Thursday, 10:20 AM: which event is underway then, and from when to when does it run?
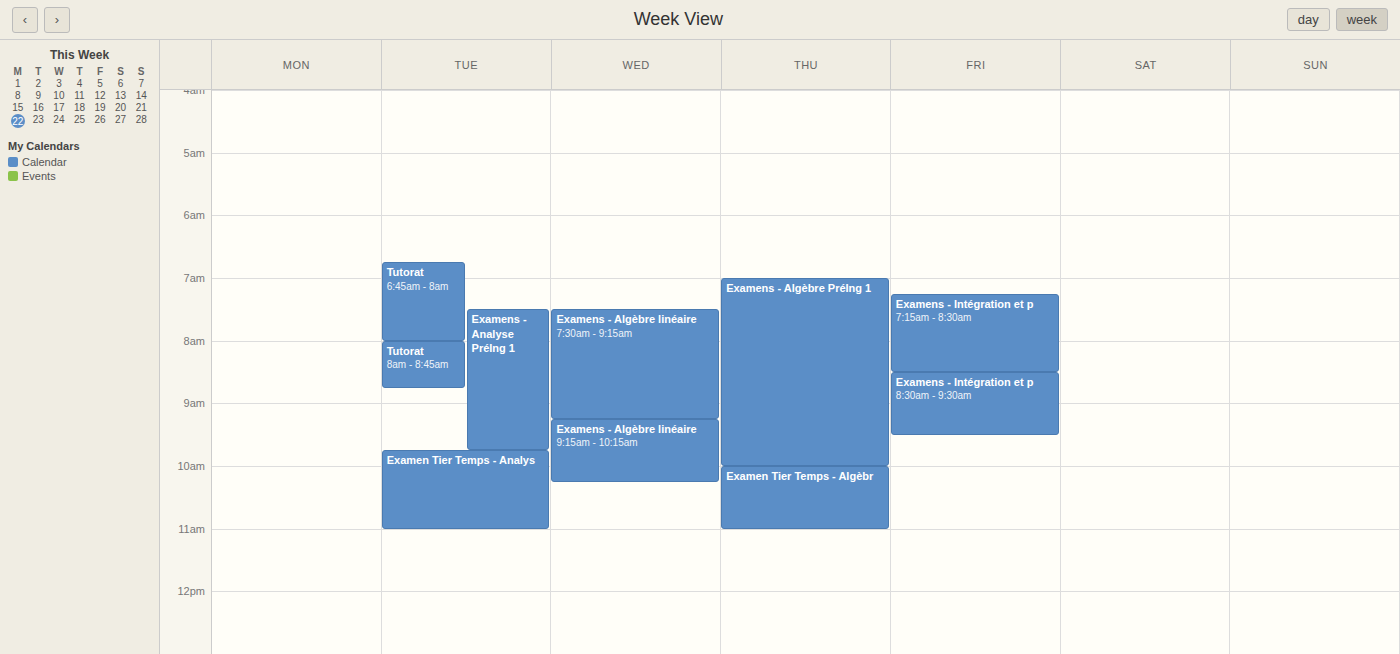
"Examen Tier Temps - Algèbr", 10:00 AM to 11:00 AM